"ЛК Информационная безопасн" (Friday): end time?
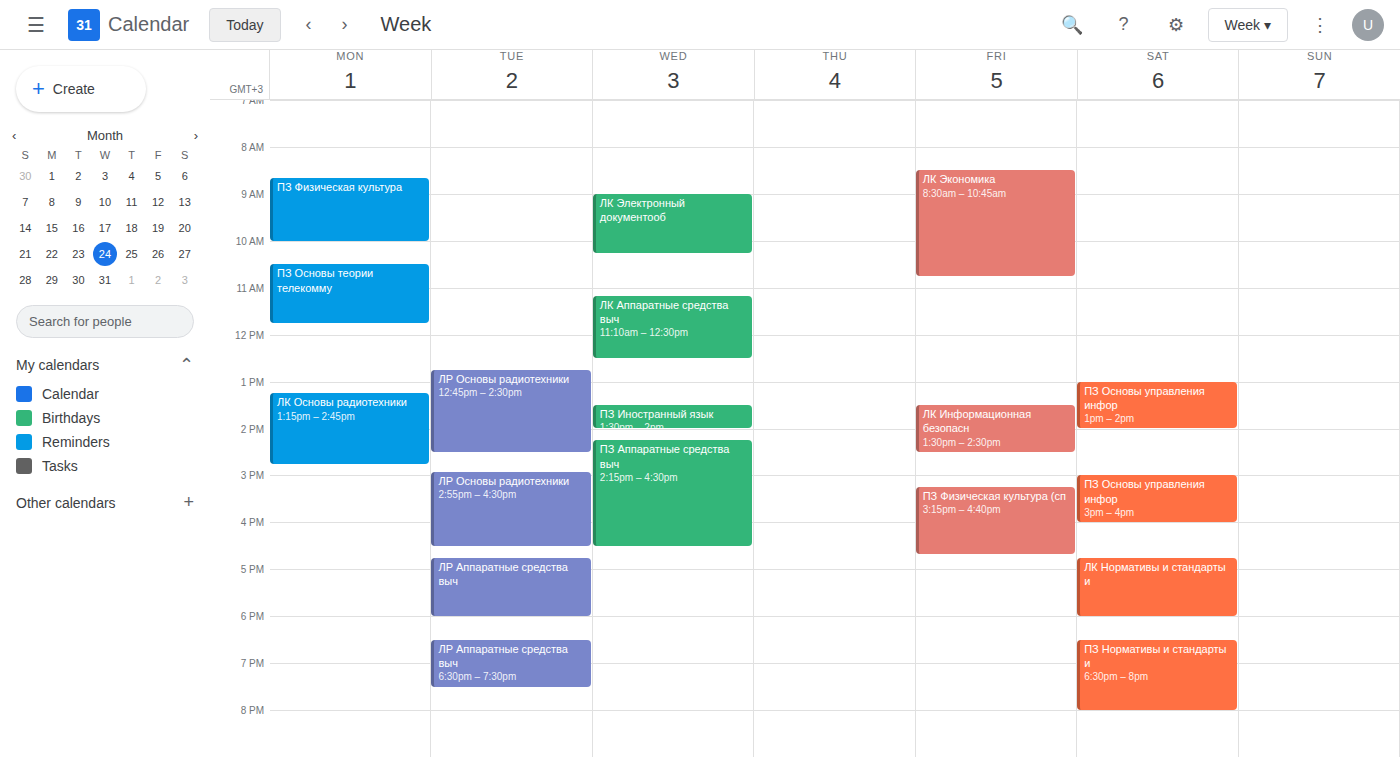
2:30 PM